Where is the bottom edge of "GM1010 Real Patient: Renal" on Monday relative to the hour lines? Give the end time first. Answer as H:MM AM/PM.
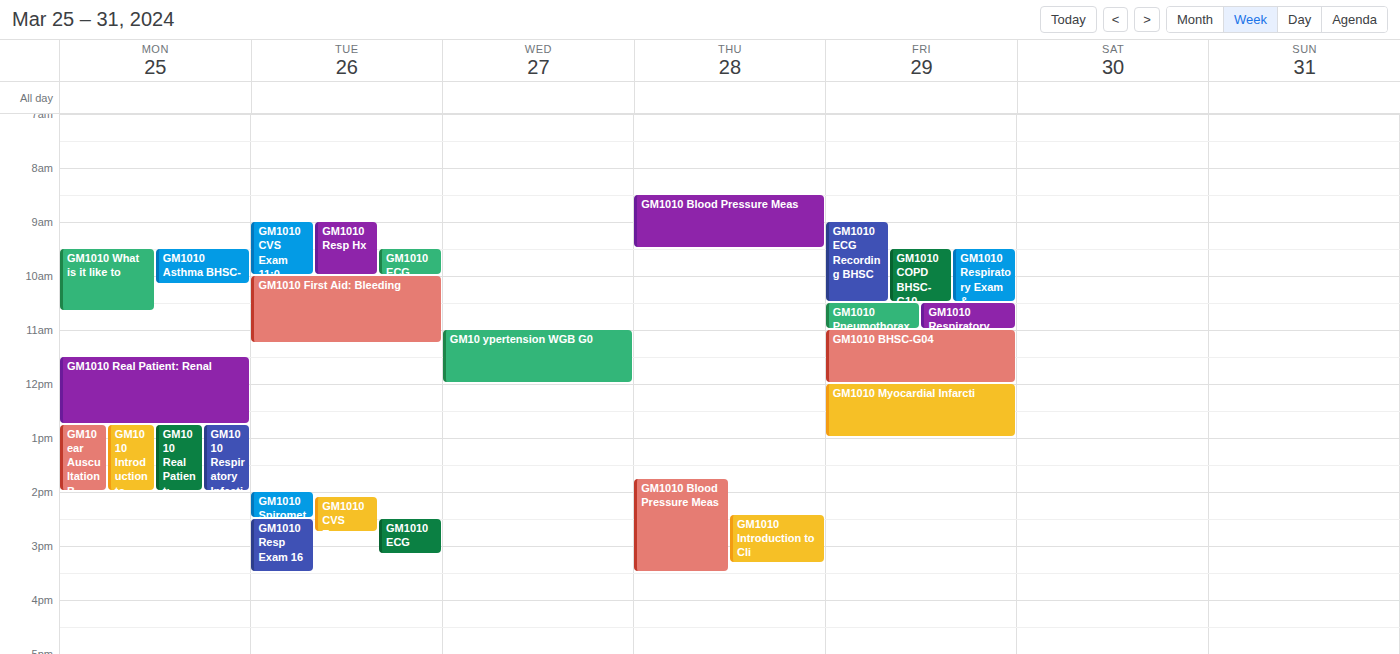
12:45 PM -- neither: three quarters of the way from the 12 PM line to the 1 PM line.